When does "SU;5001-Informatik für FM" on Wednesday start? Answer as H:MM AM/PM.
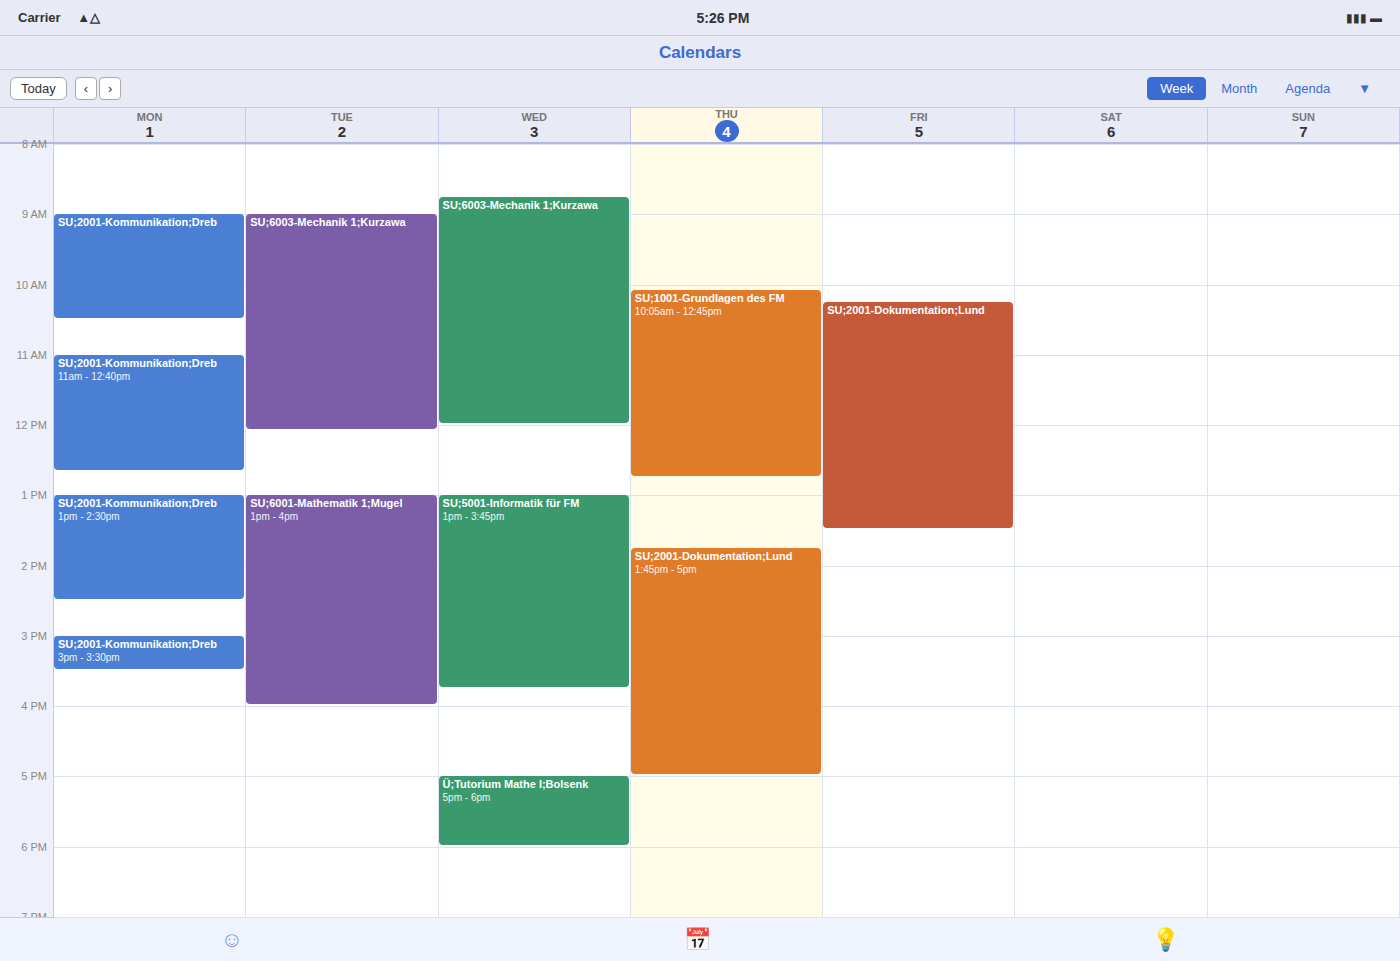
1:00 PM